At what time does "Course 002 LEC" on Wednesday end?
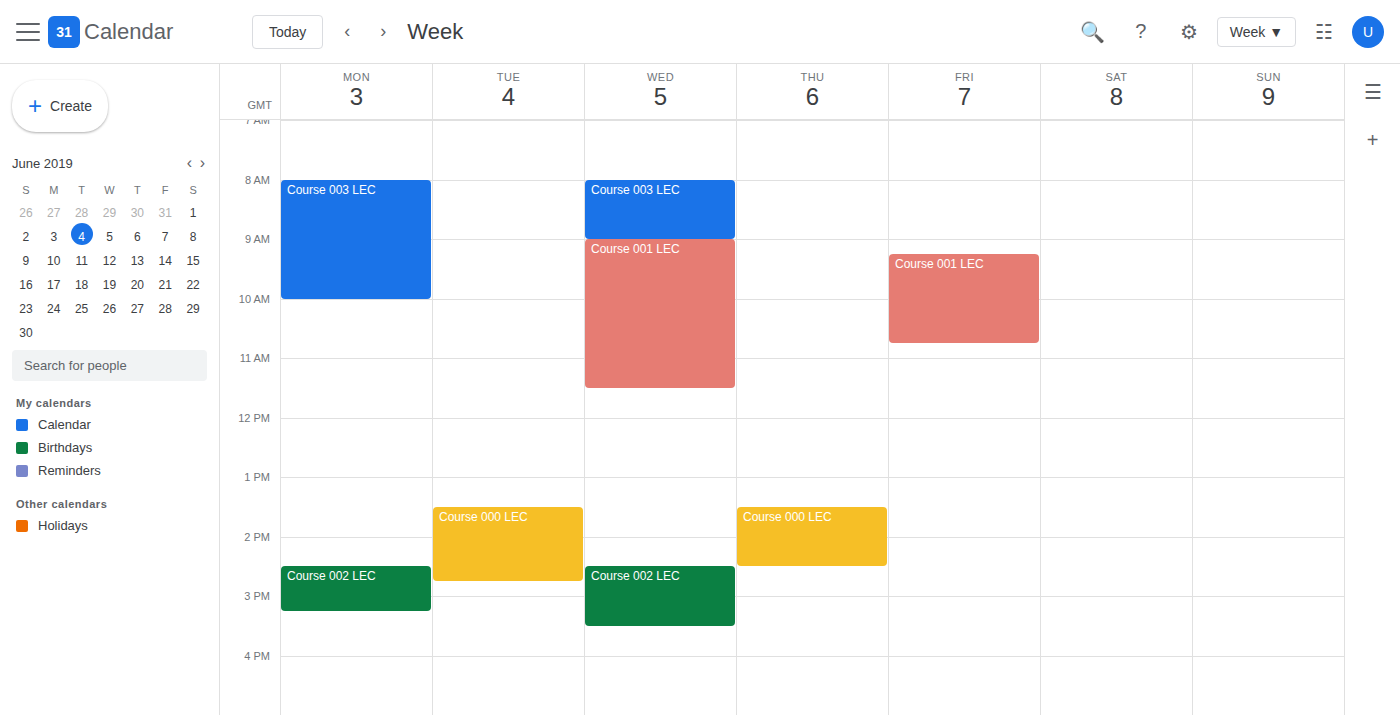
3:30 PM